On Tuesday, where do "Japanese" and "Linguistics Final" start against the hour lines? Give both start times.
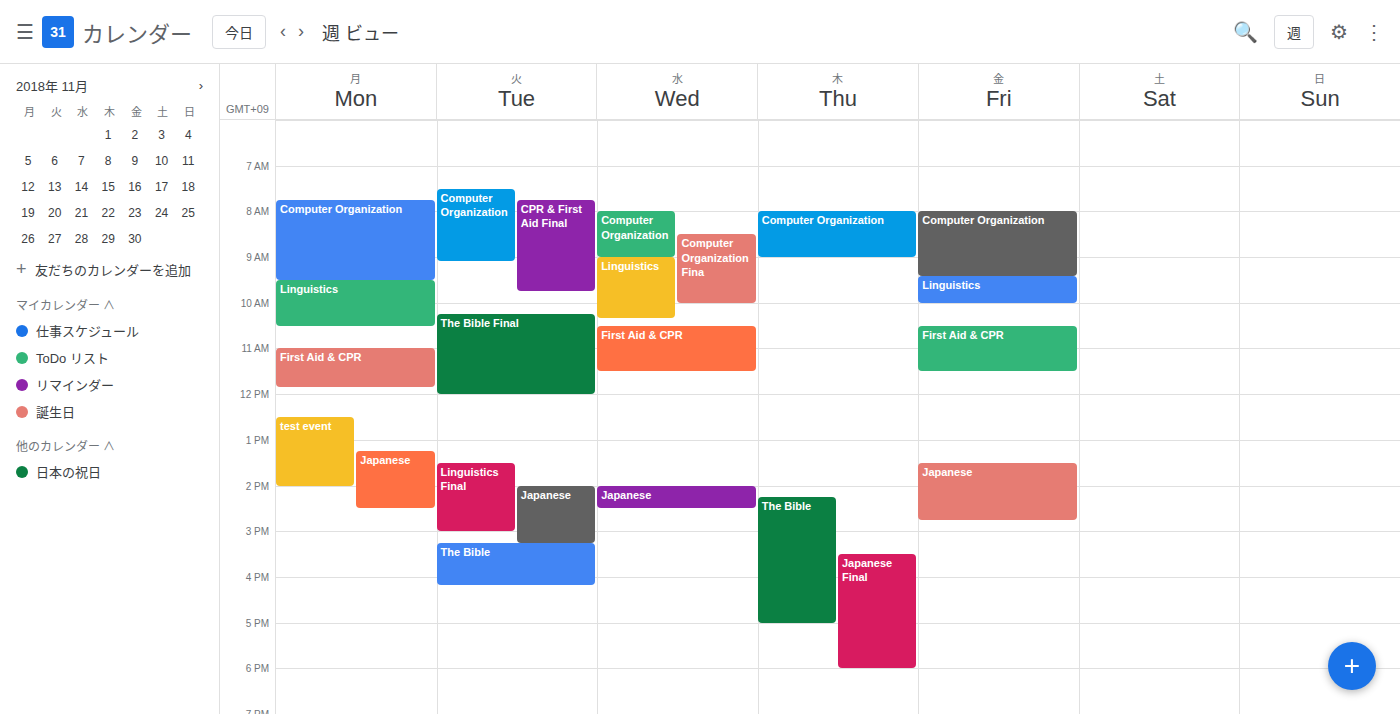
"Japanese": 2:00 PM, exactly on the 2 PM line. "Linguistics Final": 1:30 PM, halfway between the 1 PM and 2 PM lines.